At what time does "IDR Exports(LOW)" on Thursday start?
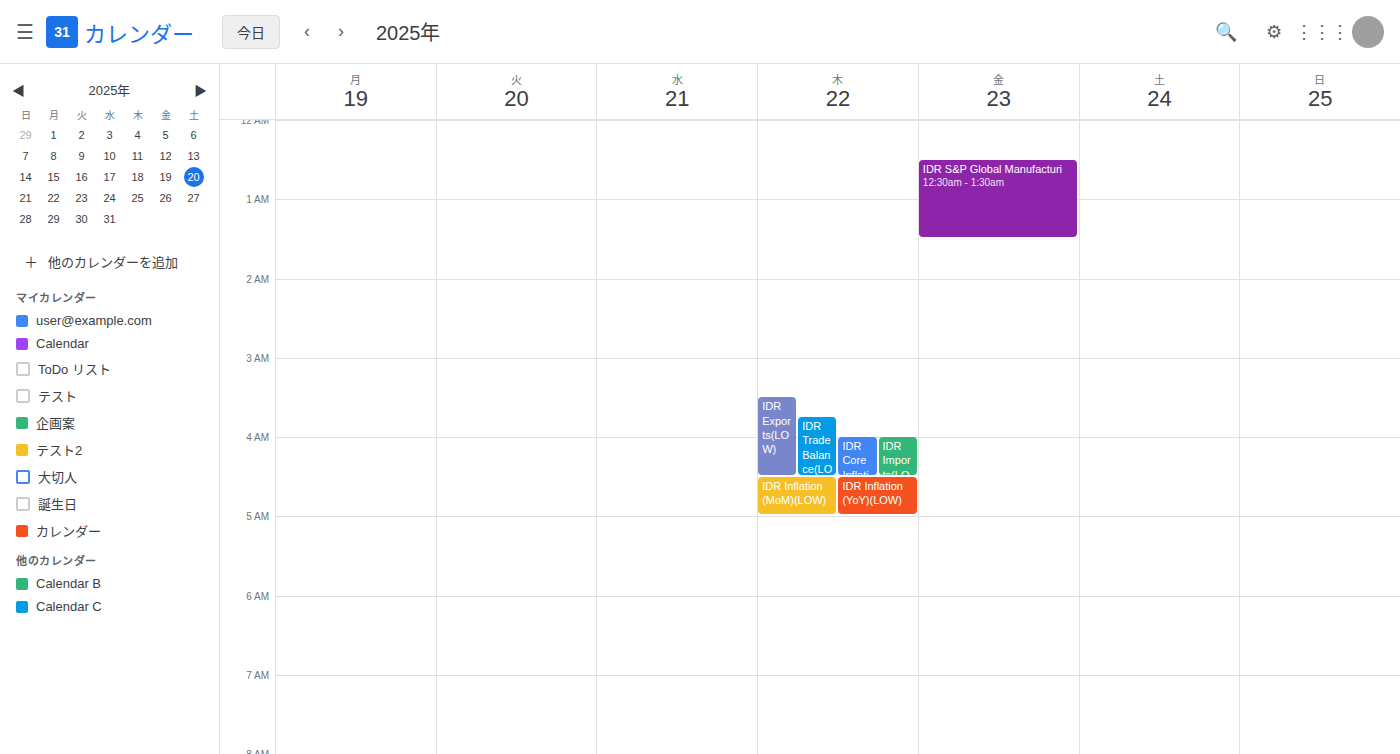
3:30 AM